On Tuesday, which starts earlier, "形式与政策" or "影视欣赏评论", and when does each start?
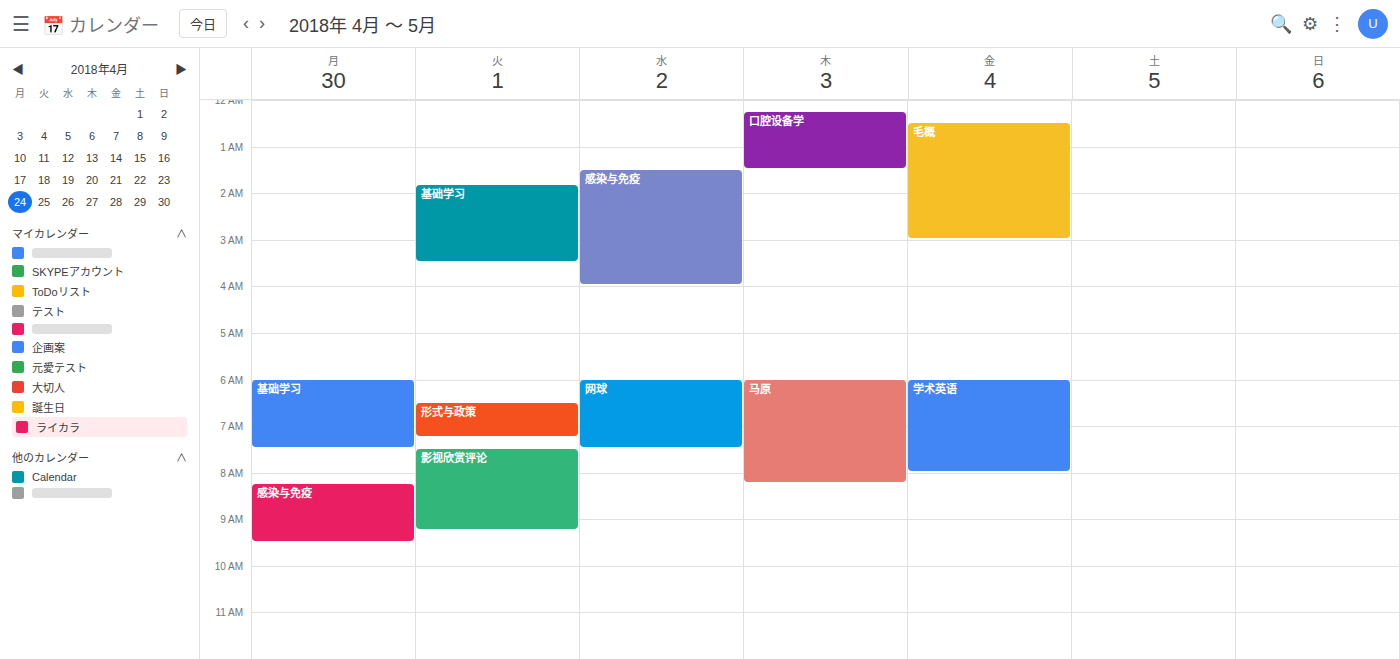
"形式与政策" 6:30 AM; "影视欣赏评论" 7:30 AM.